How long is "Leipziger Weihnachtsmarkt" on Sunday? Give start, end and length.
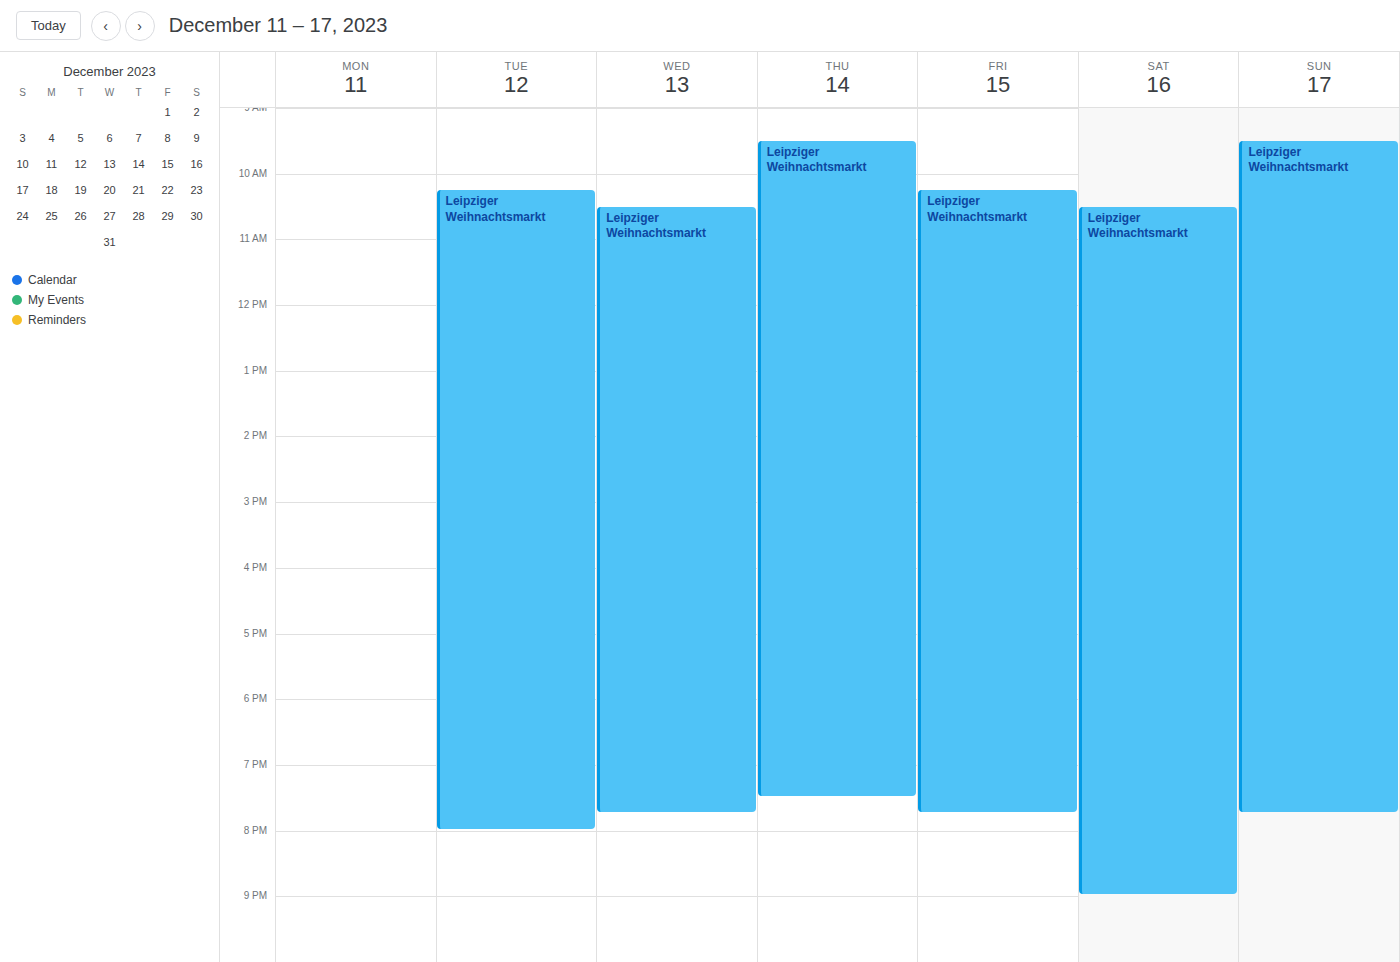
9:30 AM to 7:45 PM, 10 hours 15 minutes